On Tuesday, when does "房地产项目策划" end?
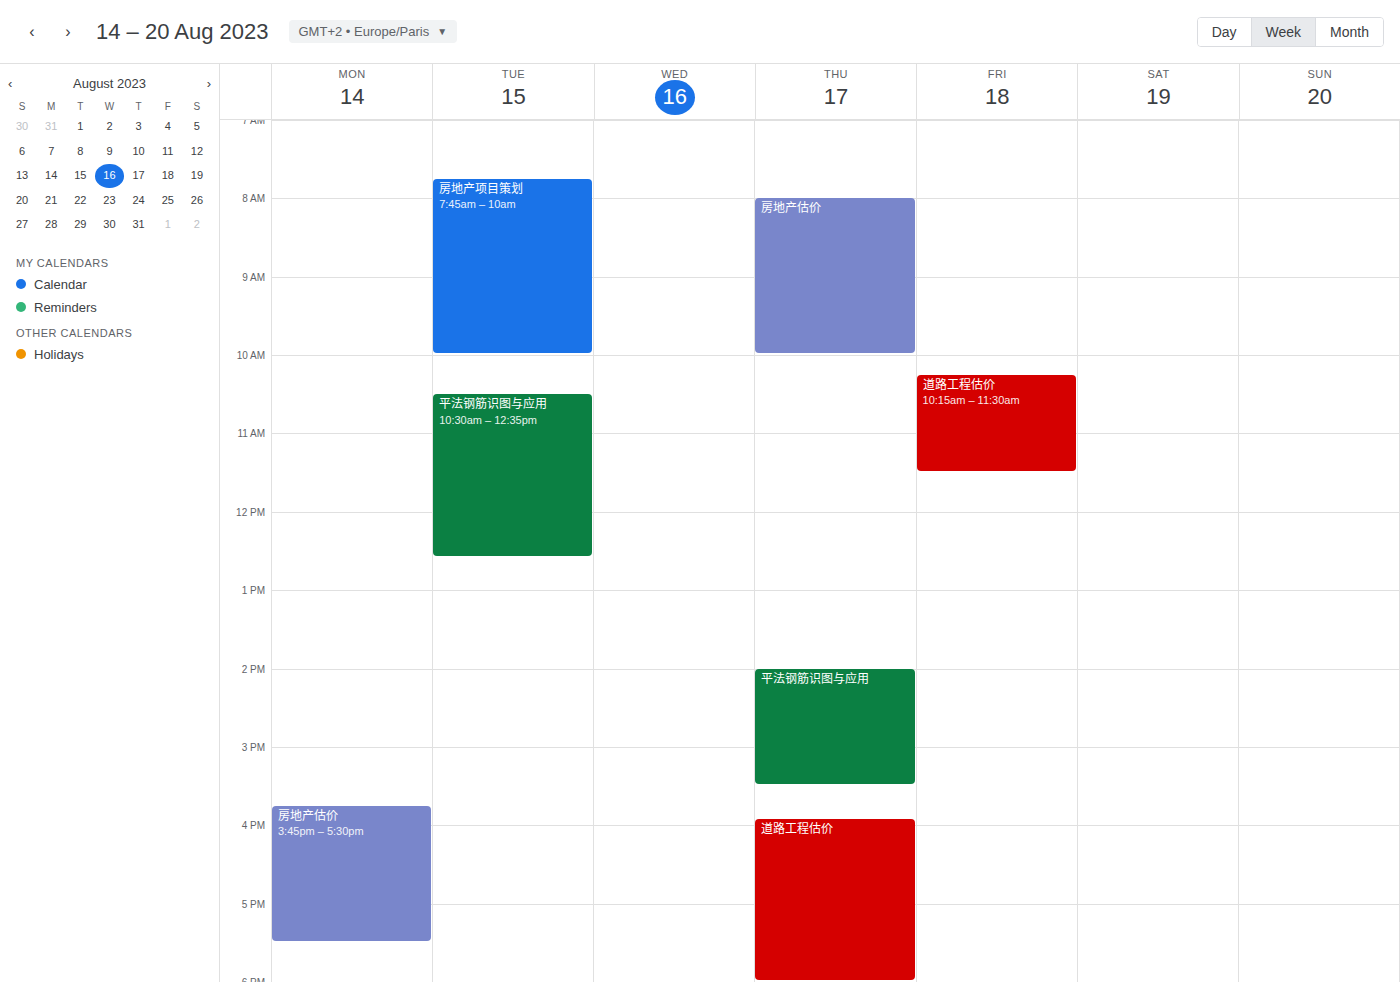
10:00 AM